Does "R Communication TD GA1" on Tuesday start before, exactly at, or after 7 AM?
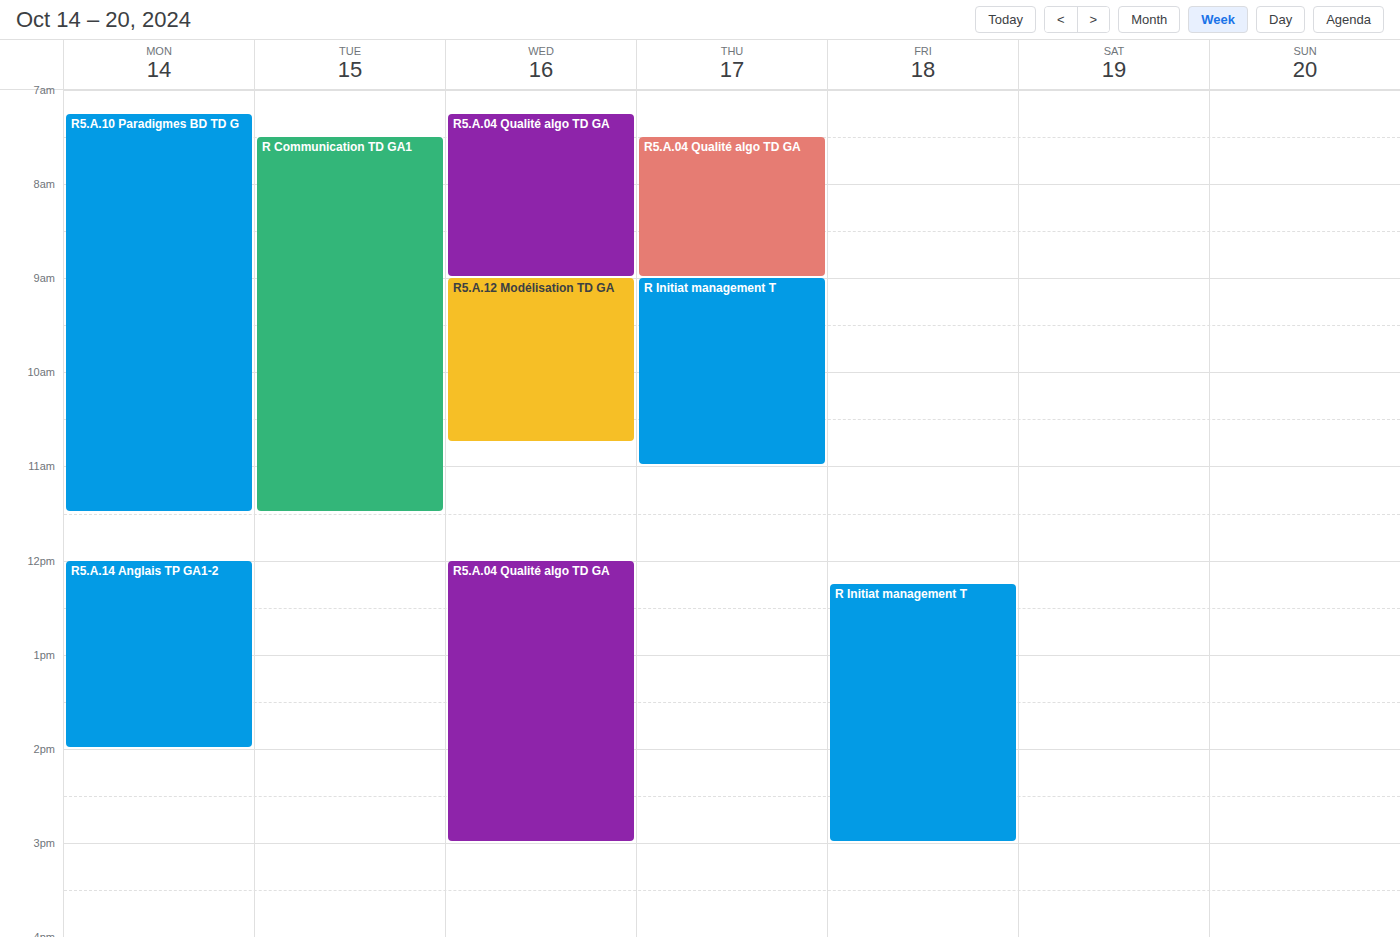
7:30 AM -- after 7 AM, 30 minutes below the 7 AM line.